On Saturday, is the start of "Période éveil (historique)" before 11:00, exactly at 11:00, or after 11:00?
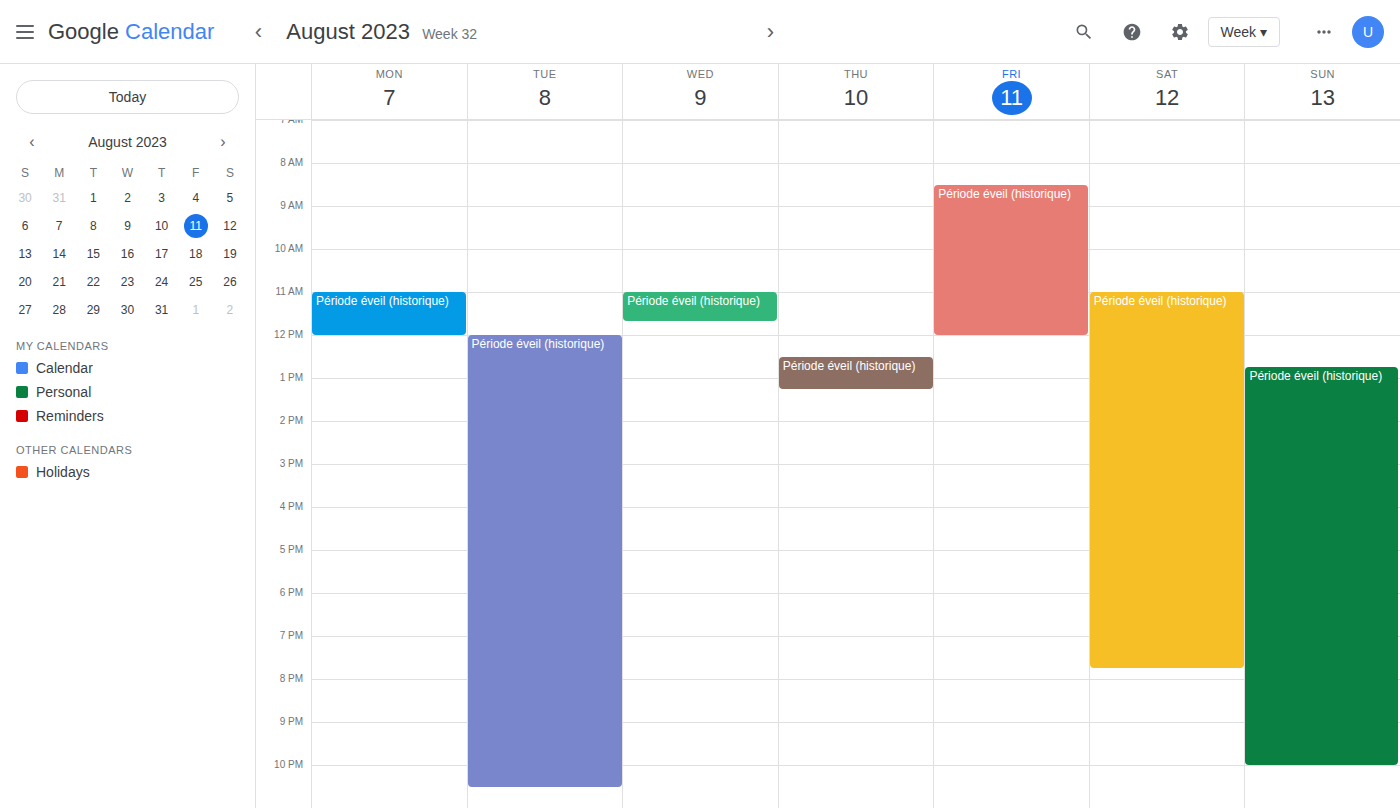
11:00 -- exactly at 11:00, on the 11:00 line.